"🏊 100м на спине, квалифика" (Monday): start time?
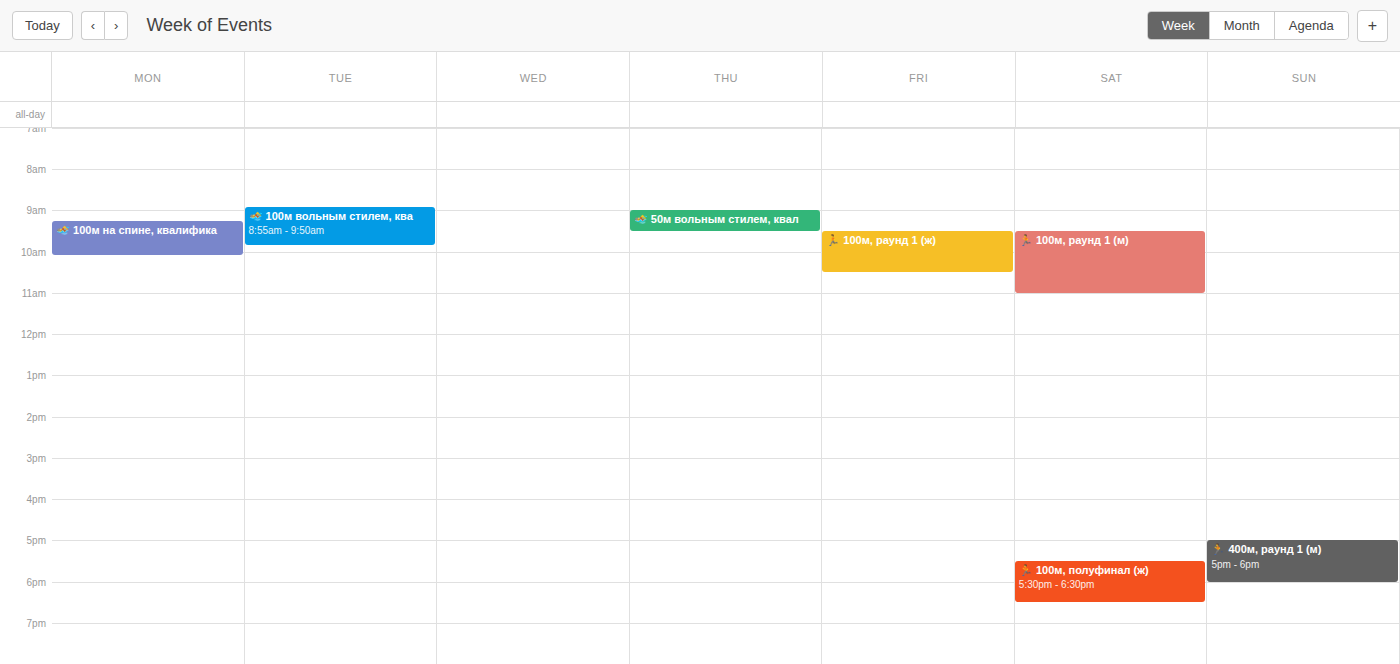
9:15 AM